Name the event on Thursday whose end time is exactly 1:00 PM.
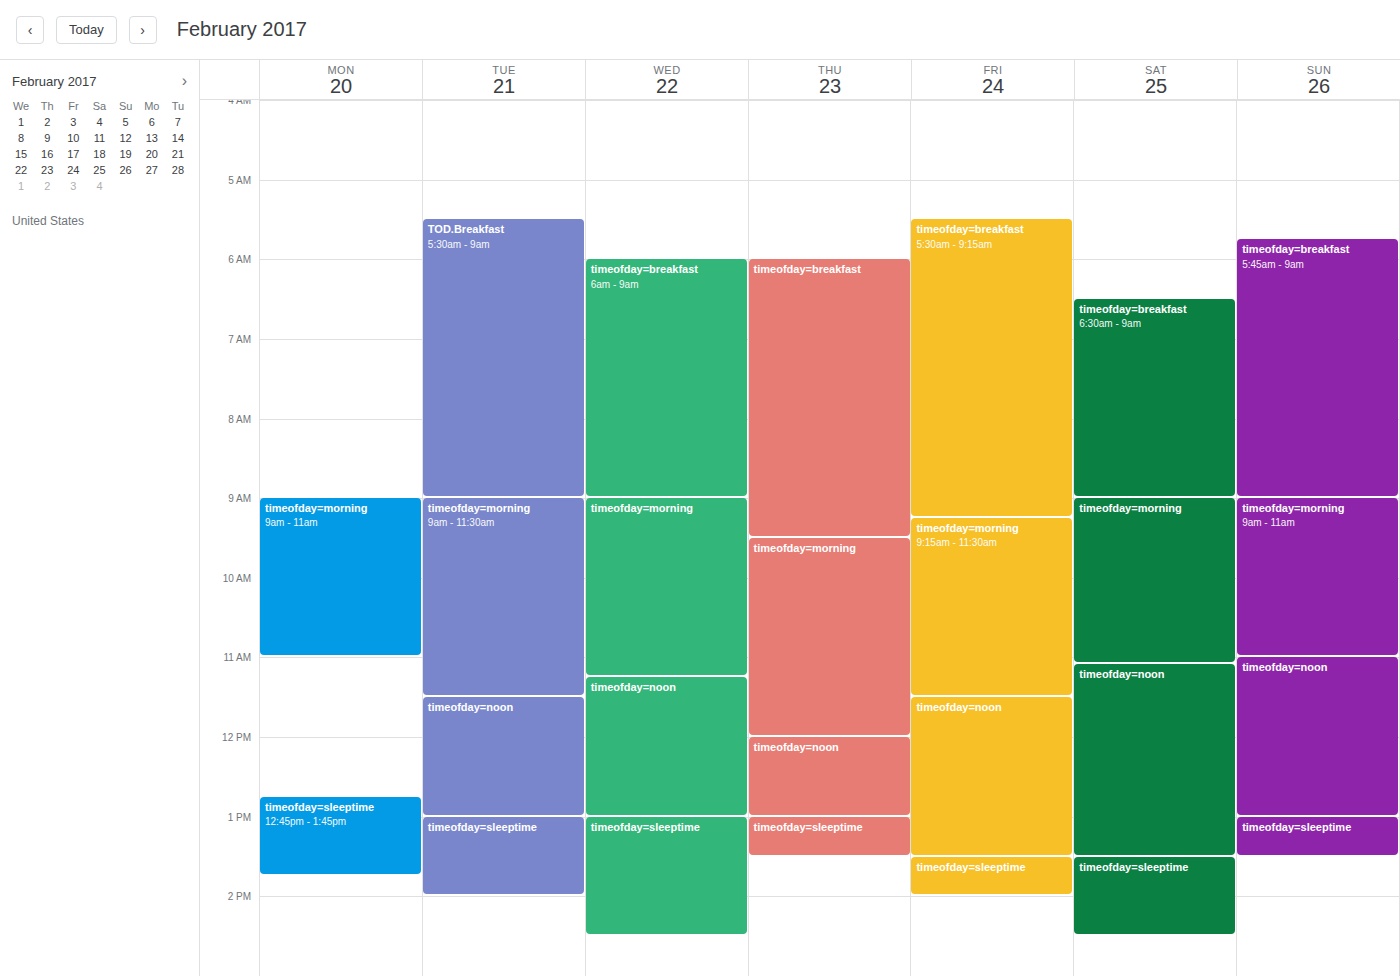
"timeofday=noon"